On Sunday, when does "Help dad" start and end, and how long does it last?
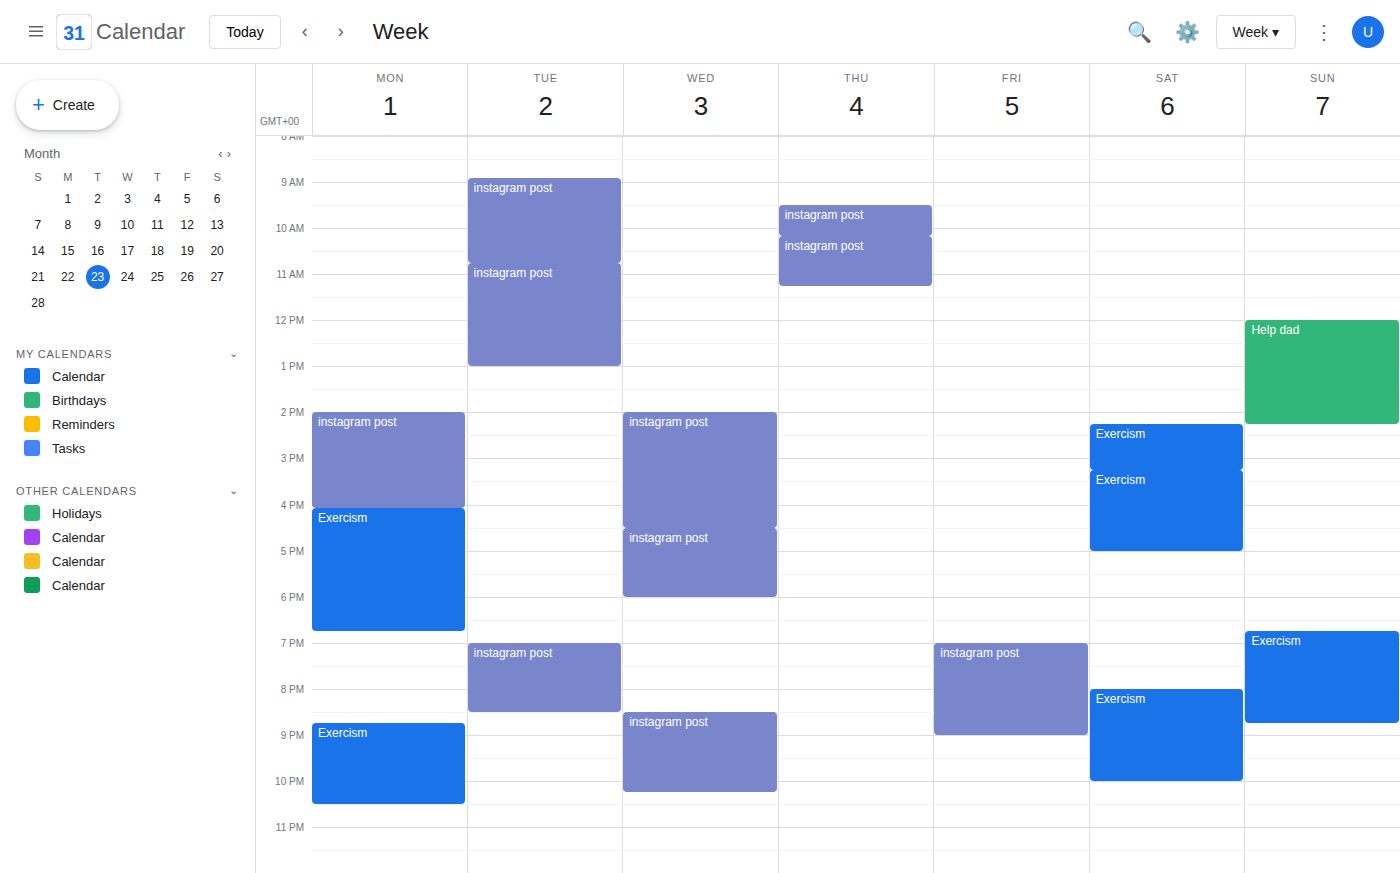
12:00 PM to 2:15 PM, 2 hours 15 minutes